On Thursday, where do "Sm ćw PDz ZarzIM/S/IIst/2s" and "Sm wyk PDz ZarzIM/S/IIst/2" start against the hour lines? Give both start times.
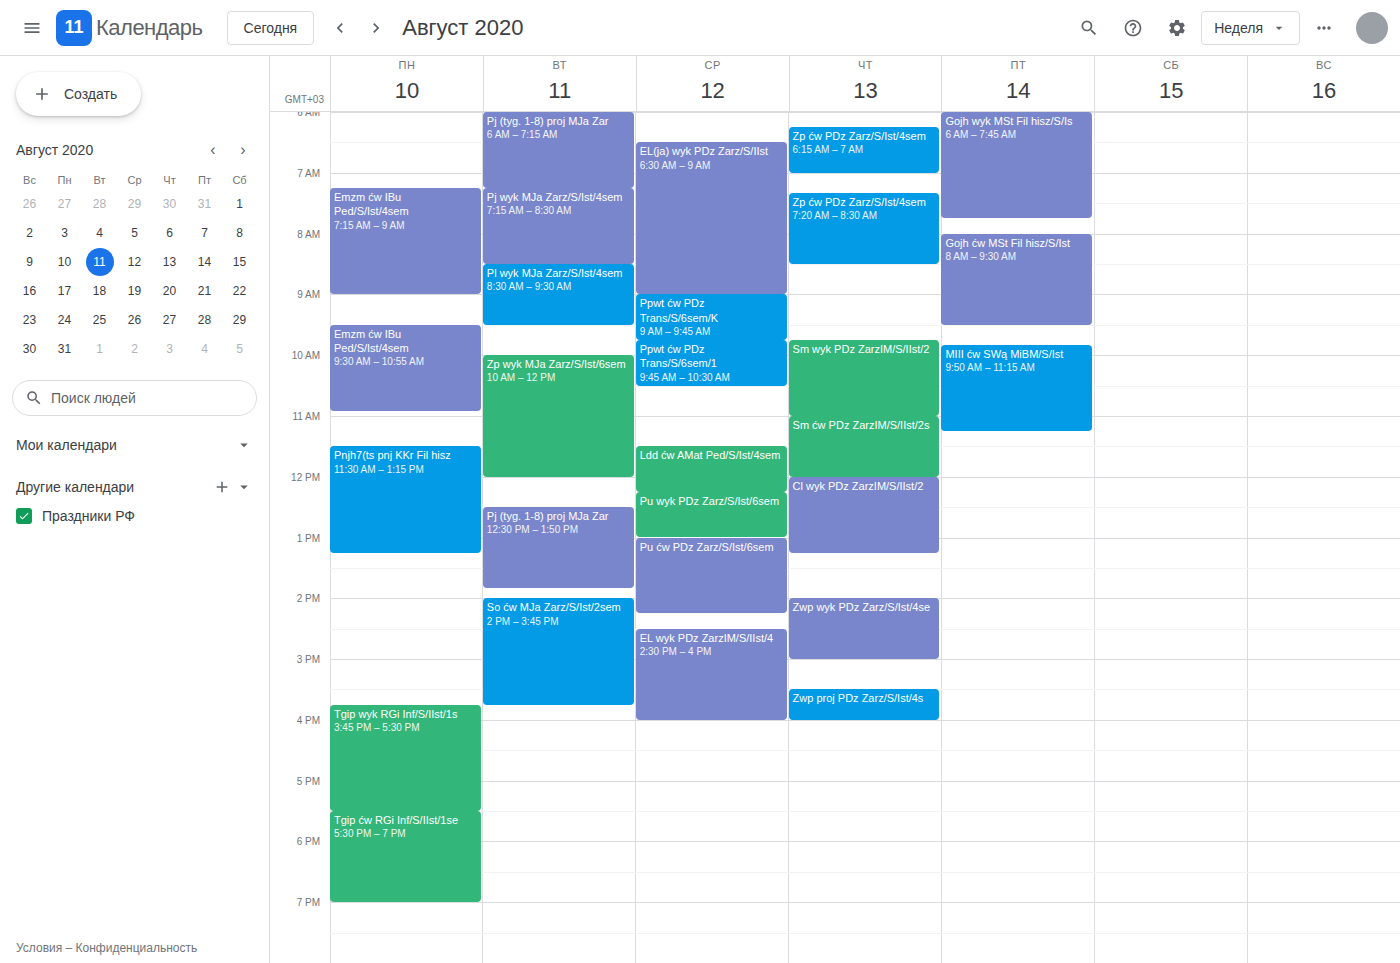
"Sm ćw PDz ZarzIM/S/IIst/2s": 11:00 AM, exactly on the 11 AM line. "Sm wyk PDz ZarzIM/S/IIst/2": 9:45 AM, neither: three quarters of the way from the 9 AM line to the 10 AM line.